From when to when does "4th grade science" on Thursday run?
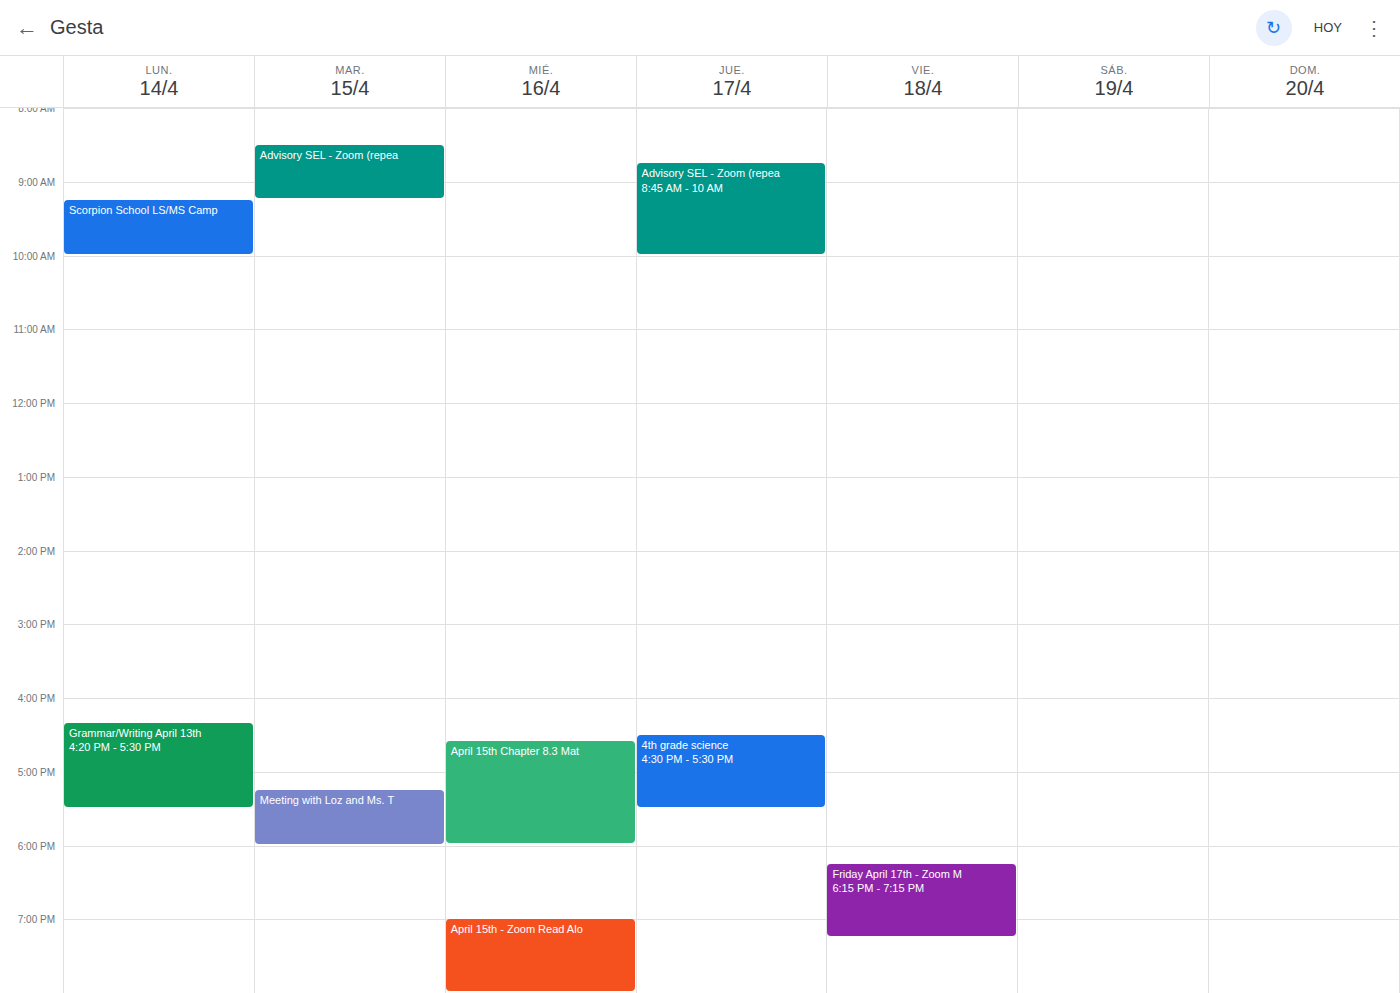
4:30 PM to 5:30 PM